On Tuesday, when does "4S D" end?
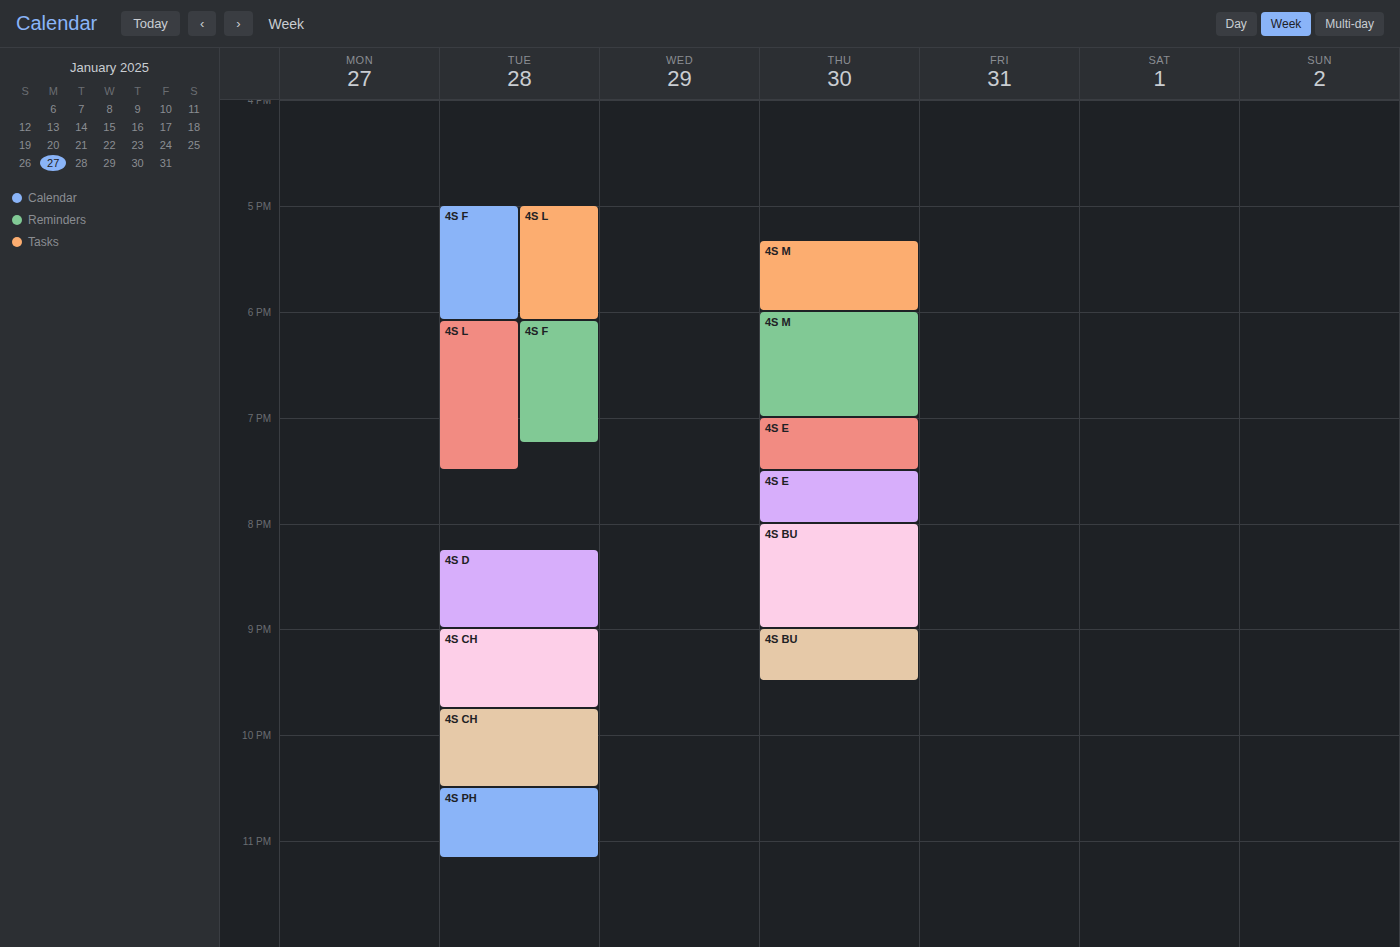
9:00 PM